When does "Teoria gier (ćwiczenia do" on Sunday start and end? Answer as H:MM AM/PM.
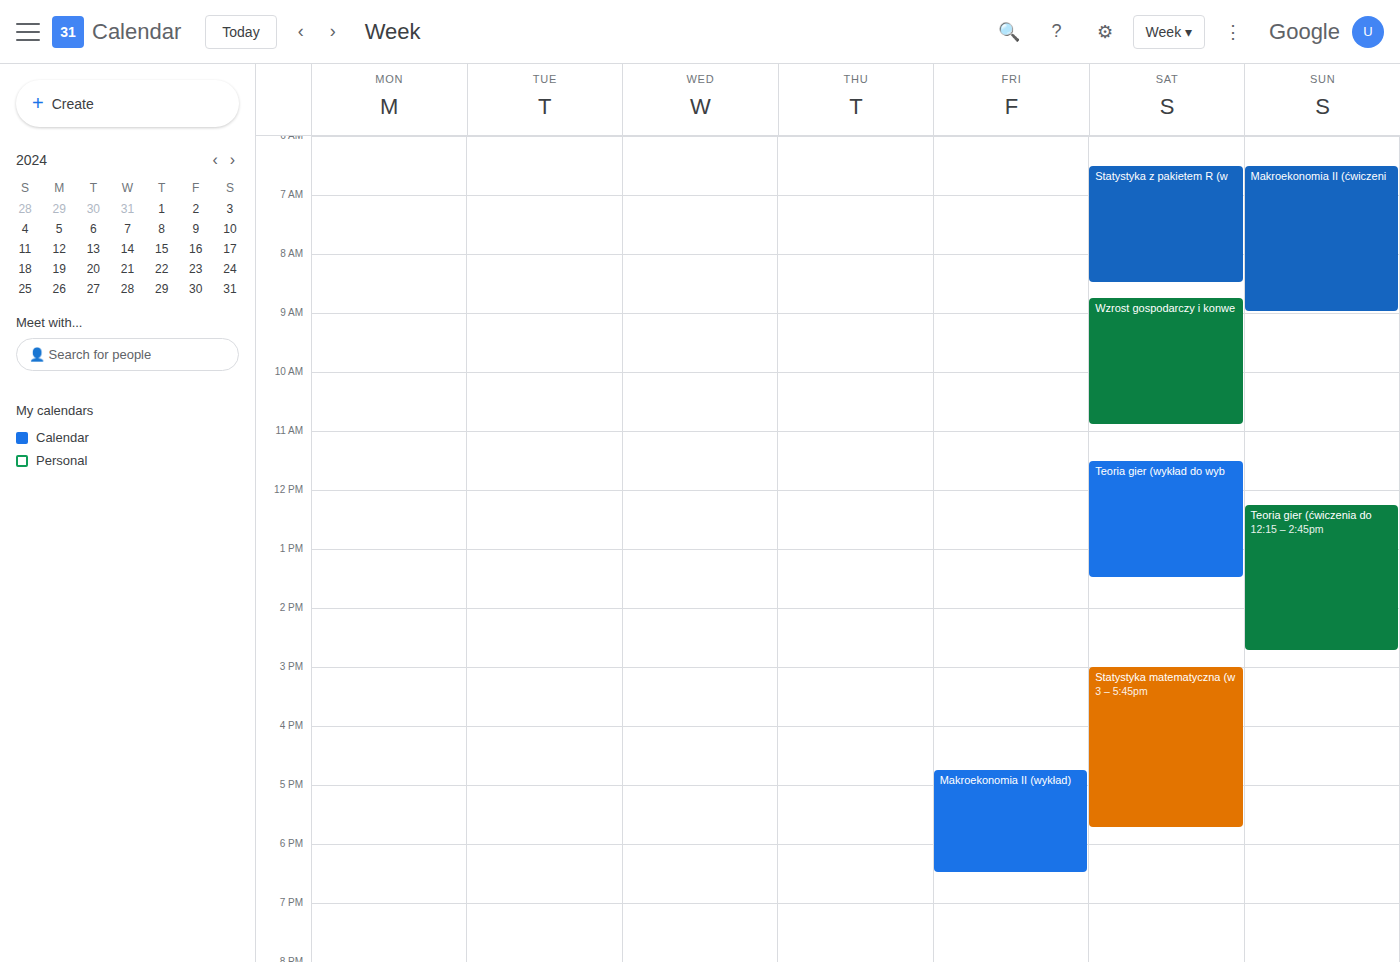
12:15 PM to 2:45 PM